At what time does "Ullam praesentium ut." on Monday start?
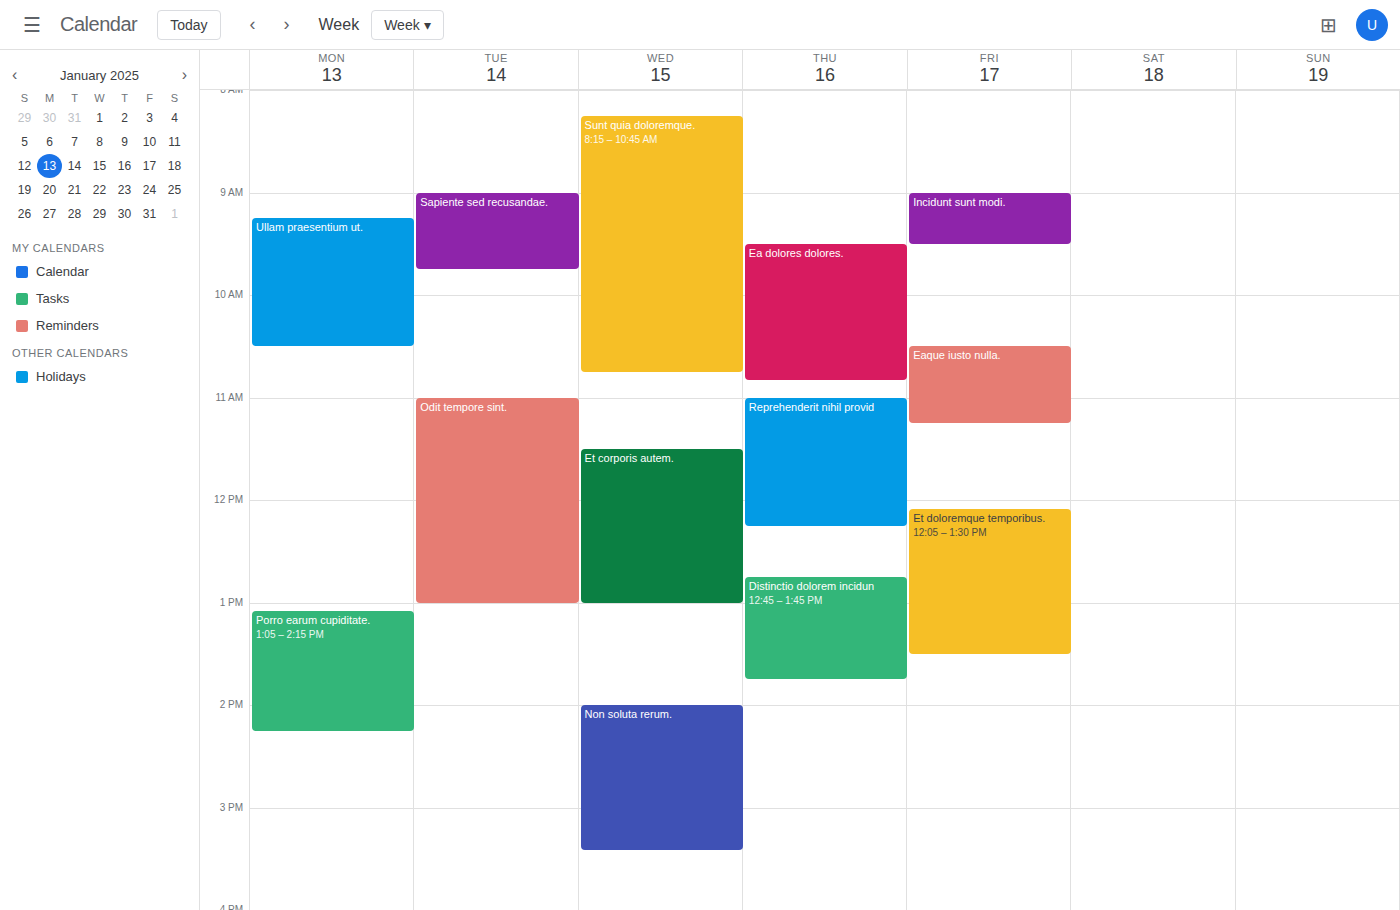
9:15 AM